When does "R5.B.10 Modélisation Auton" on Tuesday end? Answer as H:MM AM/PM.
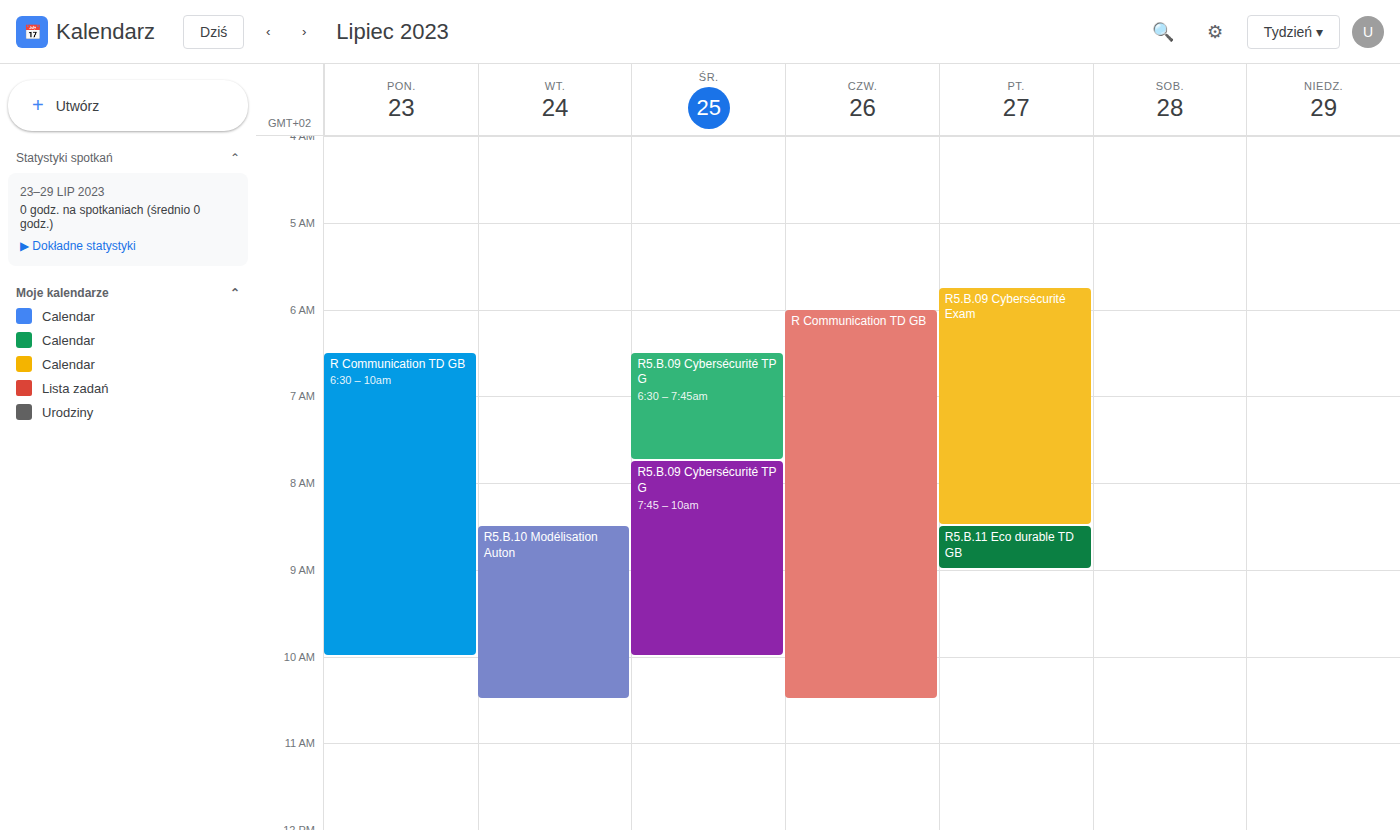
10:30 AM